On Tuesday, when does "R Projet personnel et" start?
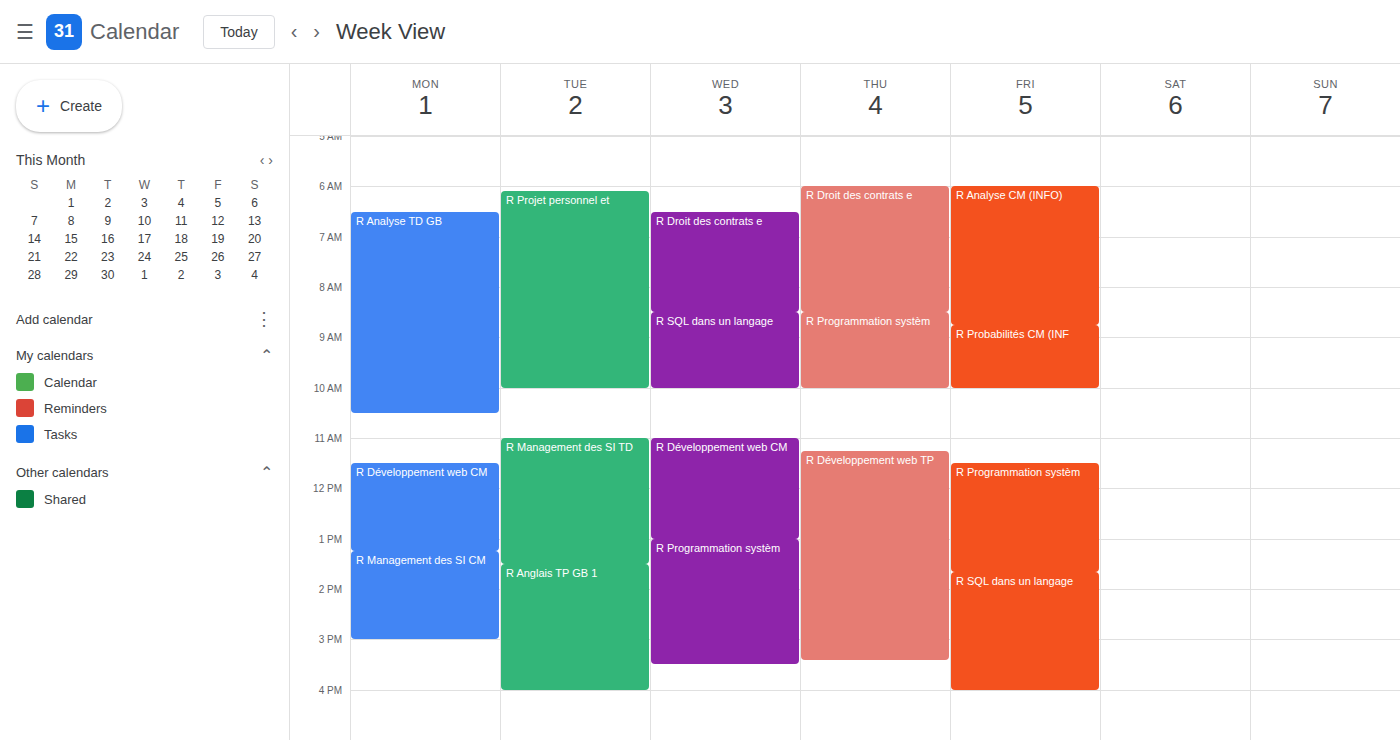
06:05